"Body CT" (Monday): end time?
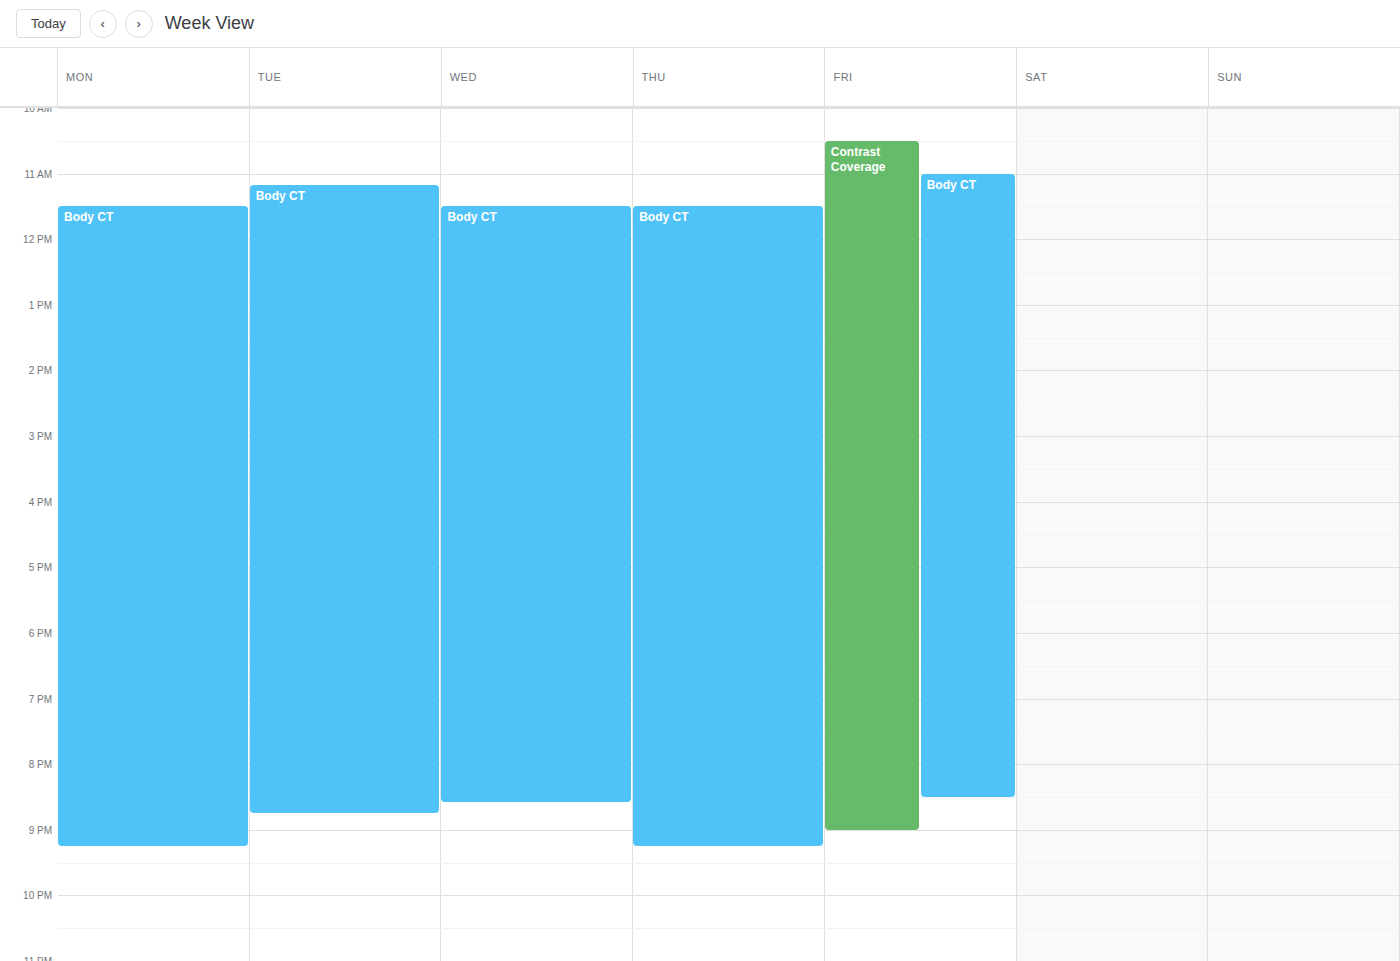
9:15 PM